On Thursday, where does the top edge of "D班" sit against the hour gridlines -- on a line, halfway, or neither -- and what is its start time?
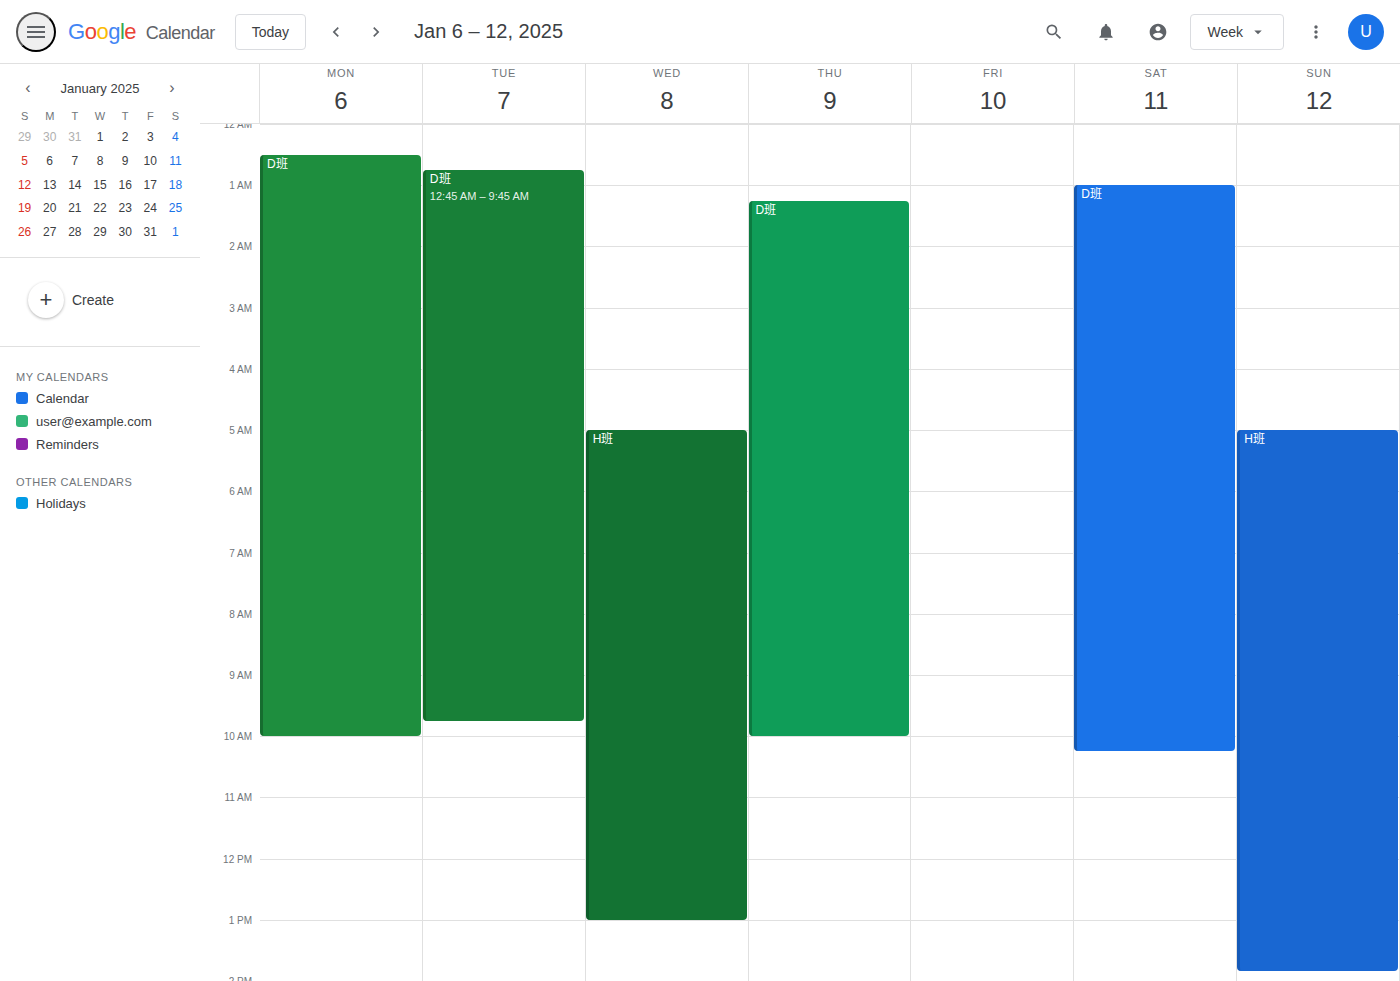
1:15 AM -- neither: a quarter of the way from the 1 AM line to the 2 AM line.